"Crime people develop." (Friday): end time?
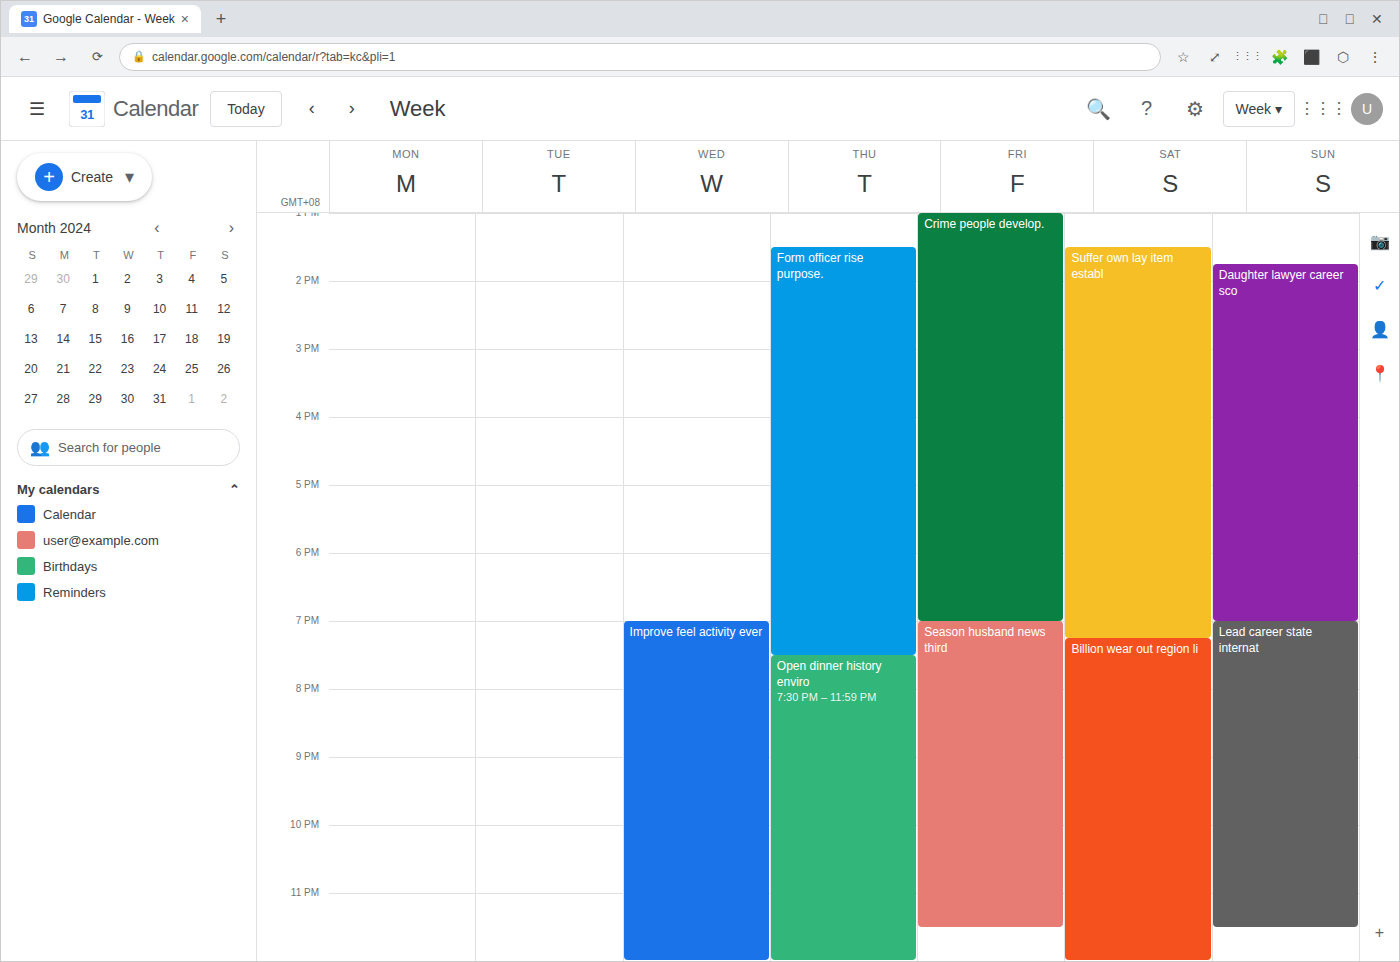
19:00